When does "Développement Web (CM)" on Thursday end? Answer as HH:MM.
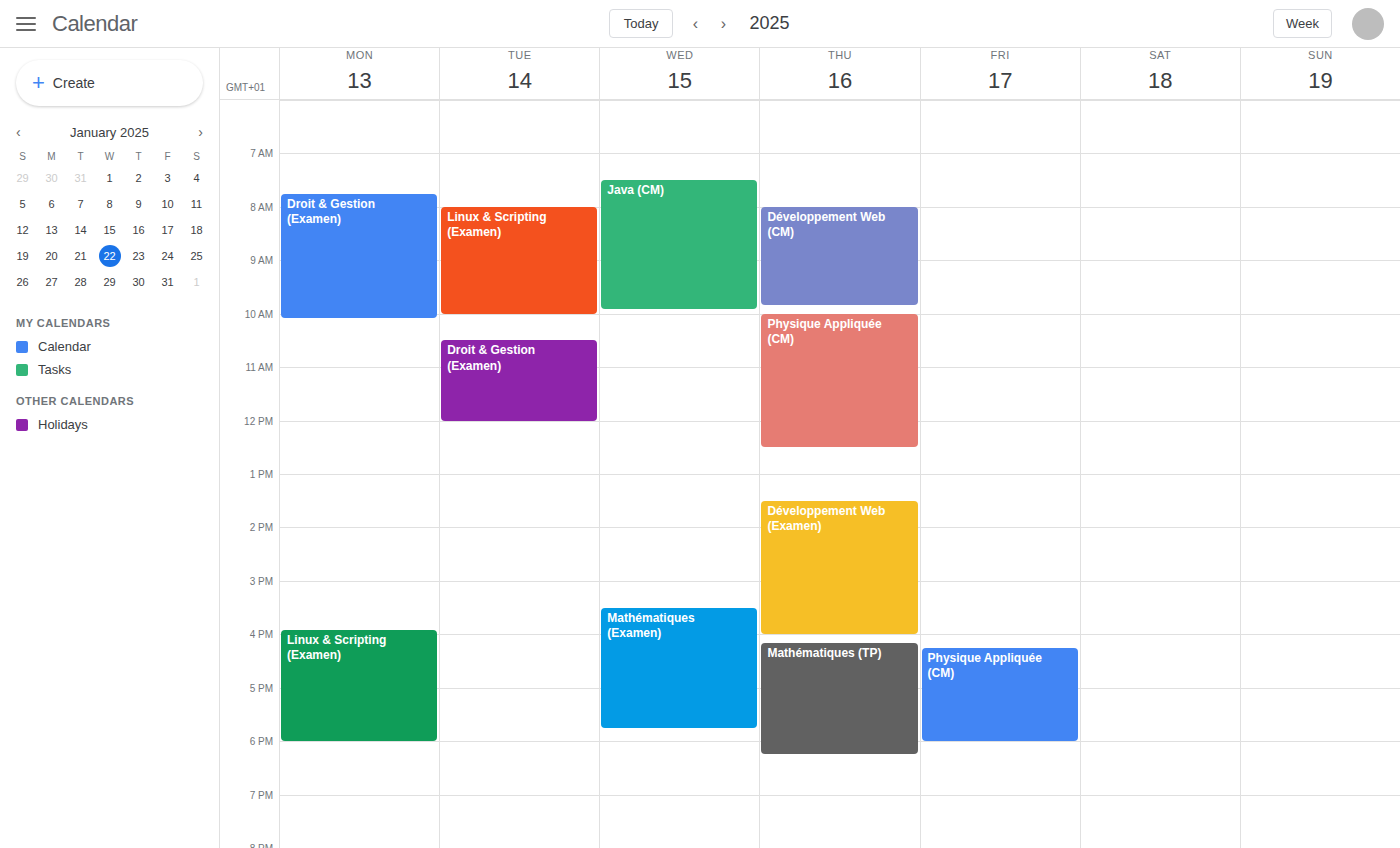
09:50